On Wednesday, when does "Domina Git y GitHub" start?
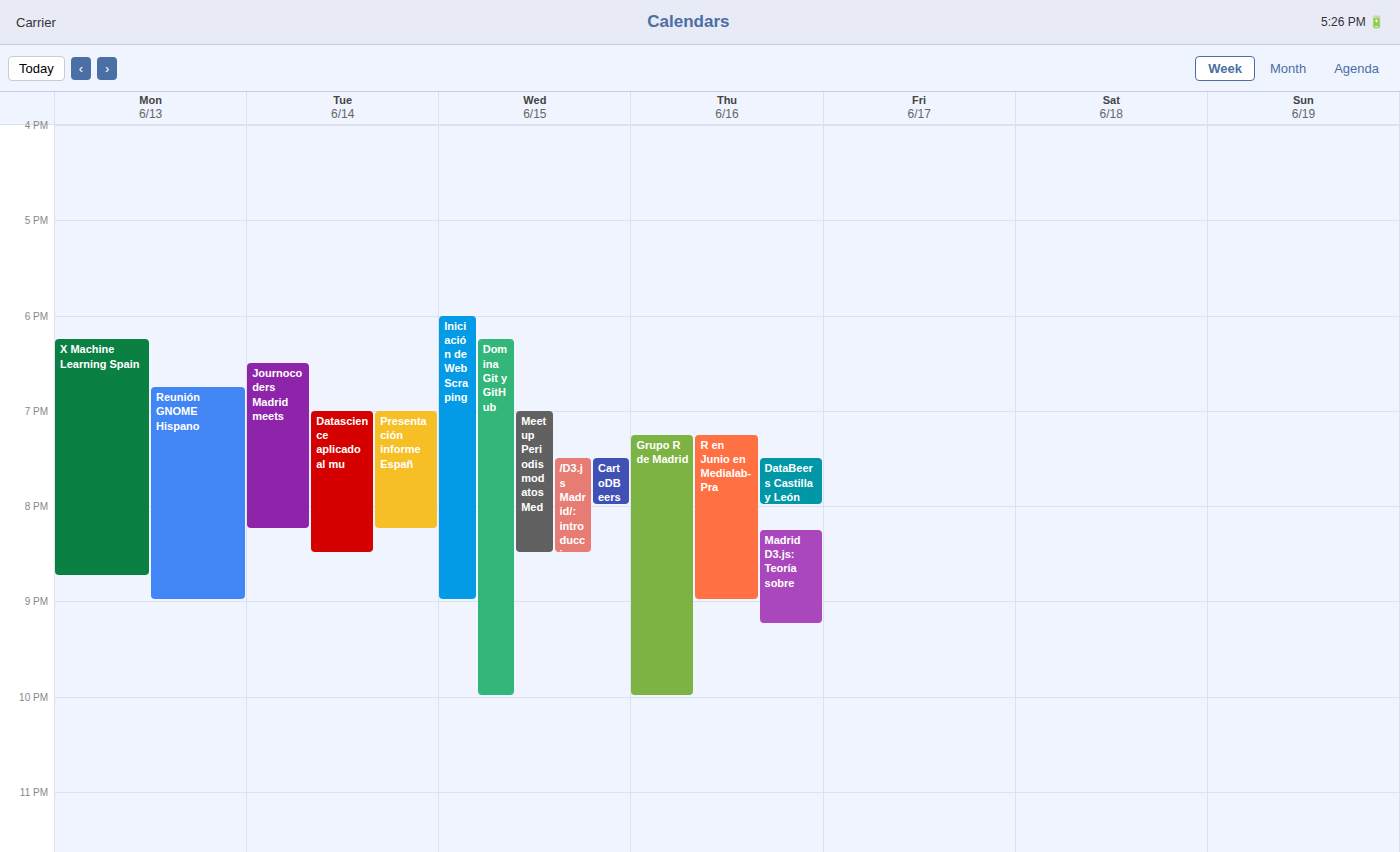
6:15 PM